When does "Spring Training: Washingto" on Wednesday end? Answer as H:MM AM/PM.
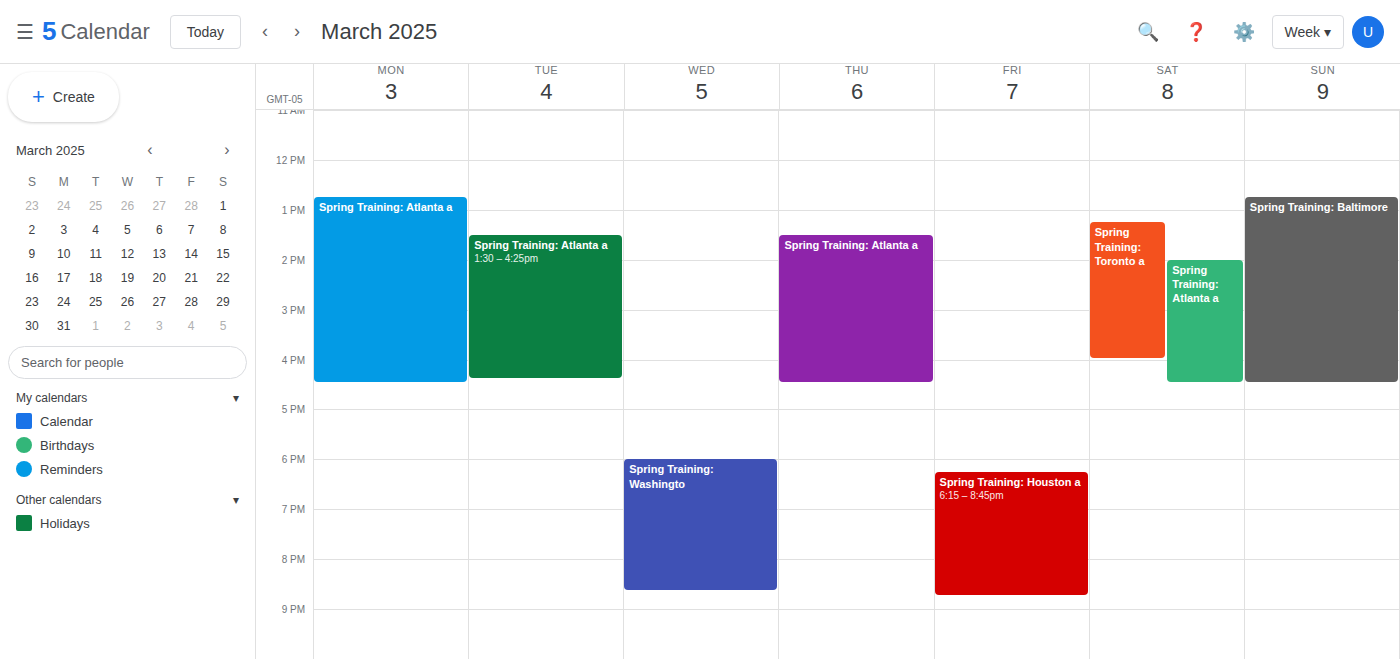
8:40 PM